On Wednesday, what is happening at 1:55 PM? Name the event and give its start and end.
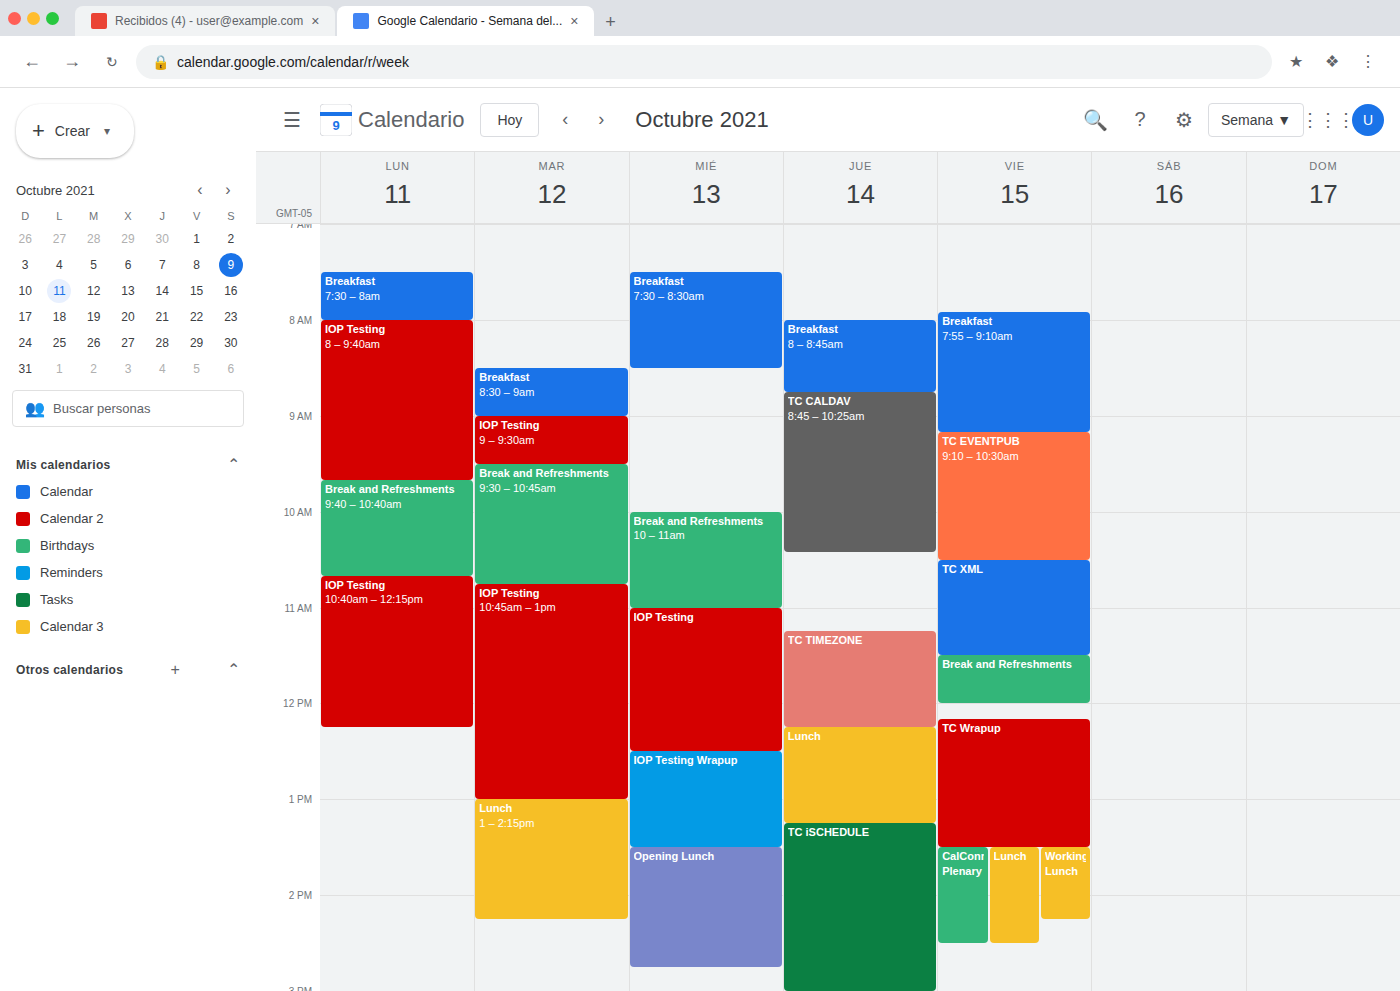
"Opening Lunch", 1:30 PM to 2:45 PM